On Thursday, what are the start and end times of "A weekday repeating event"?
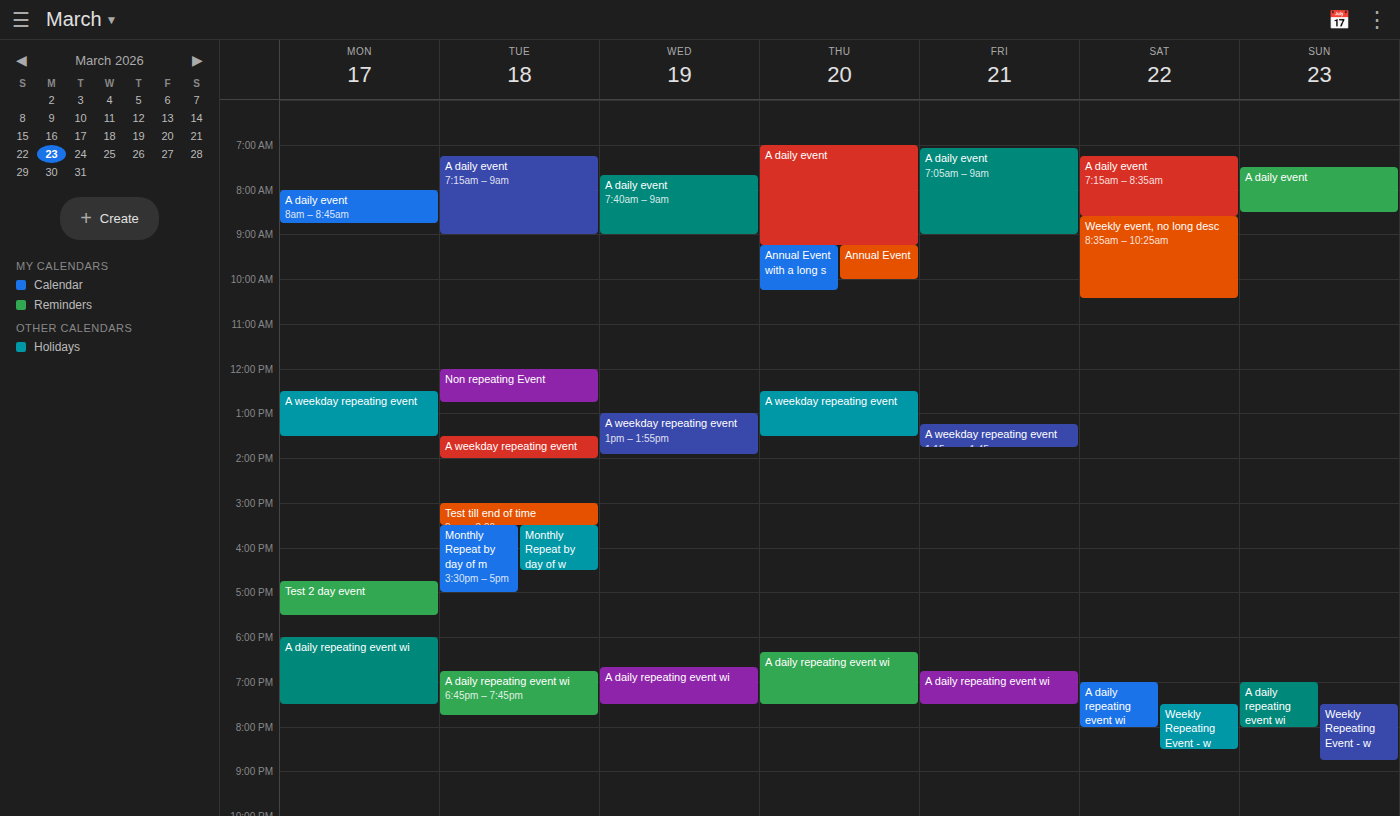
12:30 to 13:30